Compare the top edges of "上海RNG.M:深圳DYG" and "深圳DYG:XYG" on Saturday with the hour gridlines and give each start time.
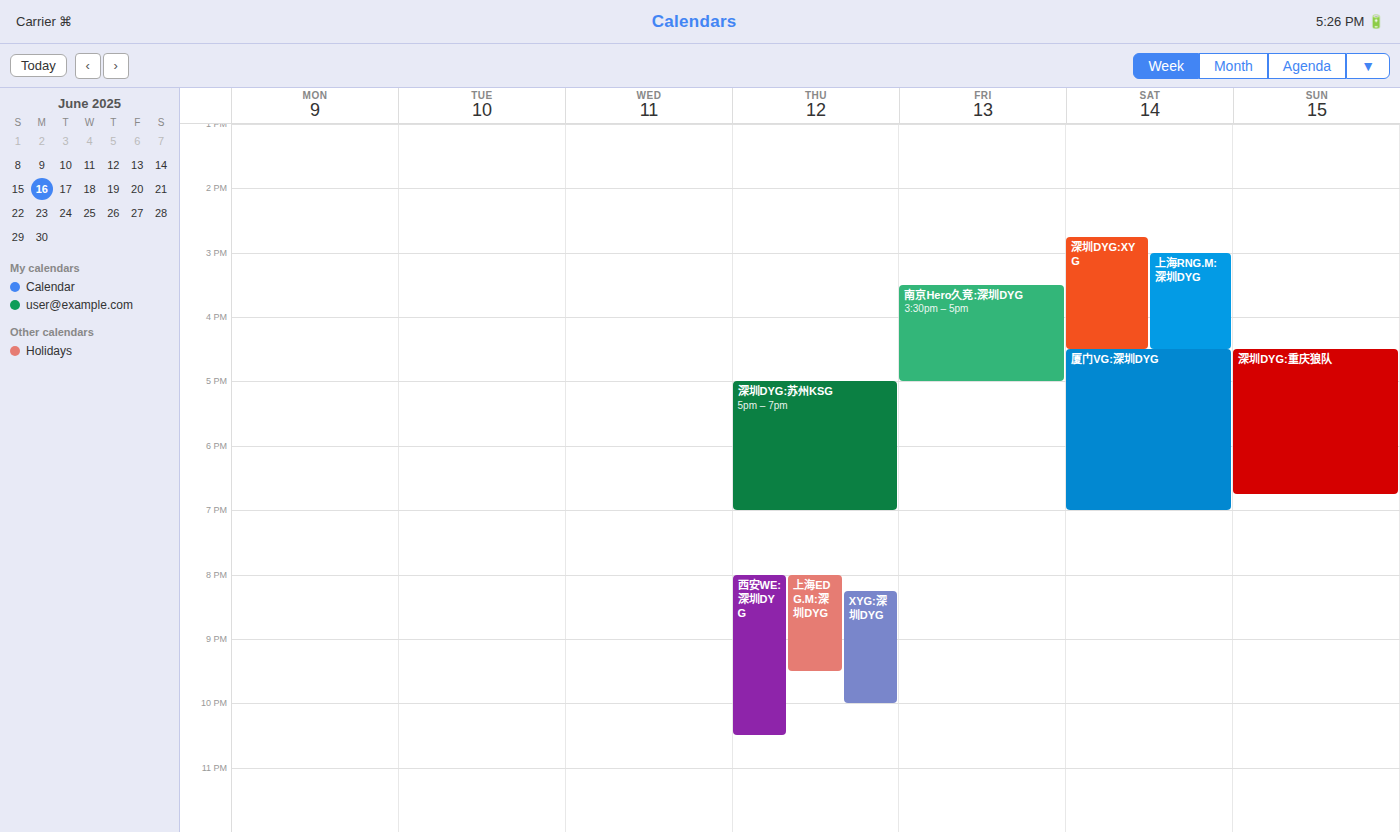
"上海RNG.M:深圳DYG": 3:00 PM, exactly on the 3 PM line. "深圳DYG:XYG": 2:45 PM, neither: three quarters of the way from the 2 PM line to the 3 PM line.